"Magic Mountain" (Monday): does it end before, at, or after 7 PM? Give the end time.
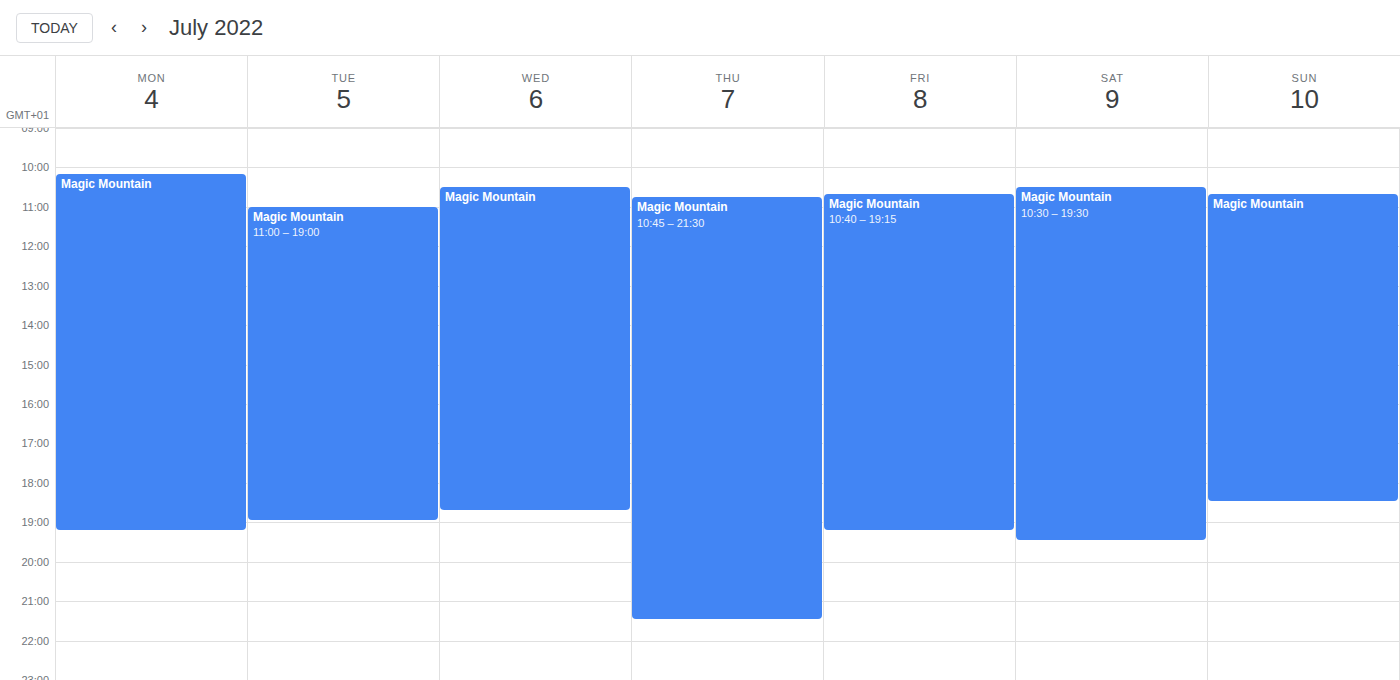
7:15 PM -- after 7 PM, 15 minutes below the 7 PM line.